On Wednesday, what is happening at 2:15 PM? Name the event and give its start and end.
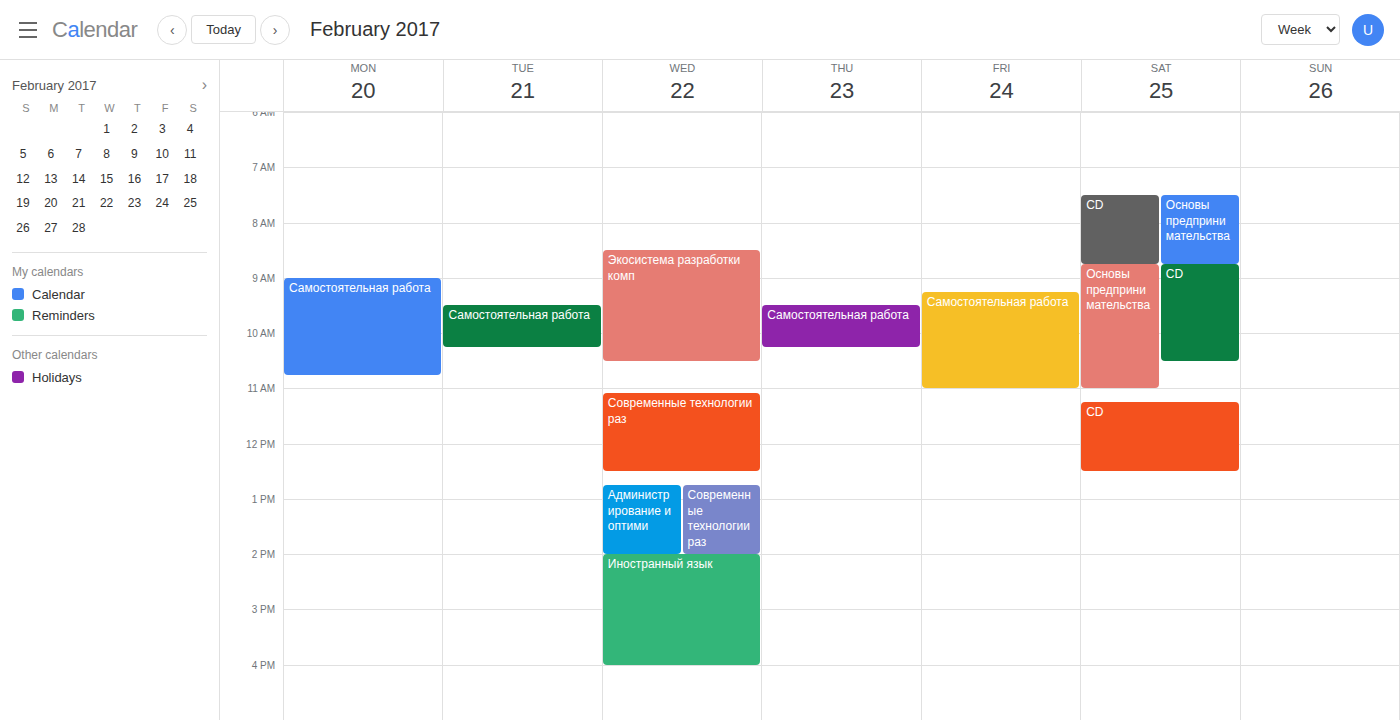
"Иностранный язык", 2:00 PM to 4:00 PM